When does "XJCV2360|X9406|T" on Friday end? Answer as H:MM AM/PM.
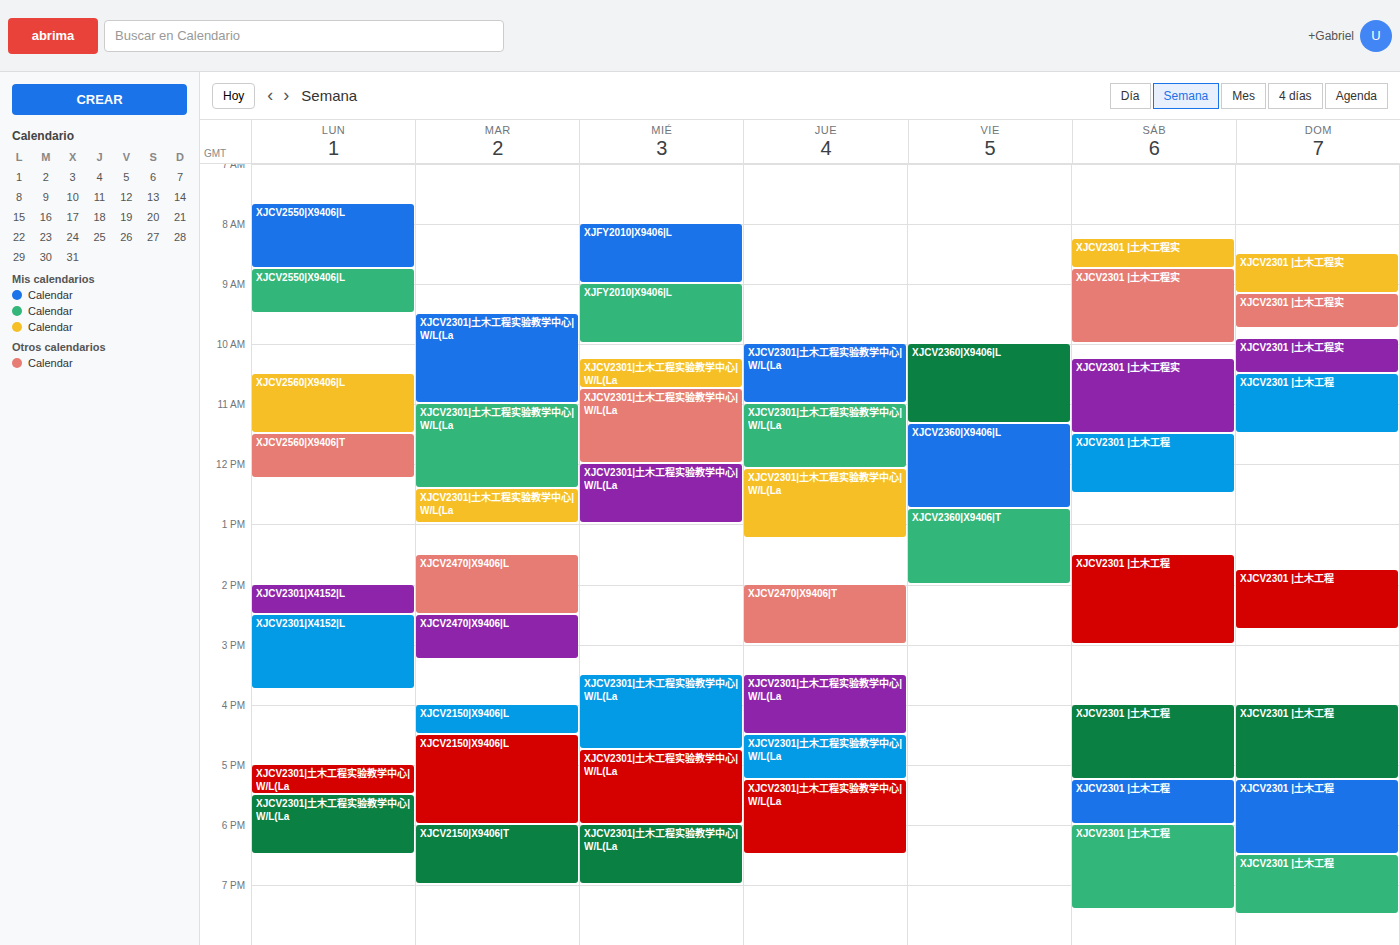
2:00 PM